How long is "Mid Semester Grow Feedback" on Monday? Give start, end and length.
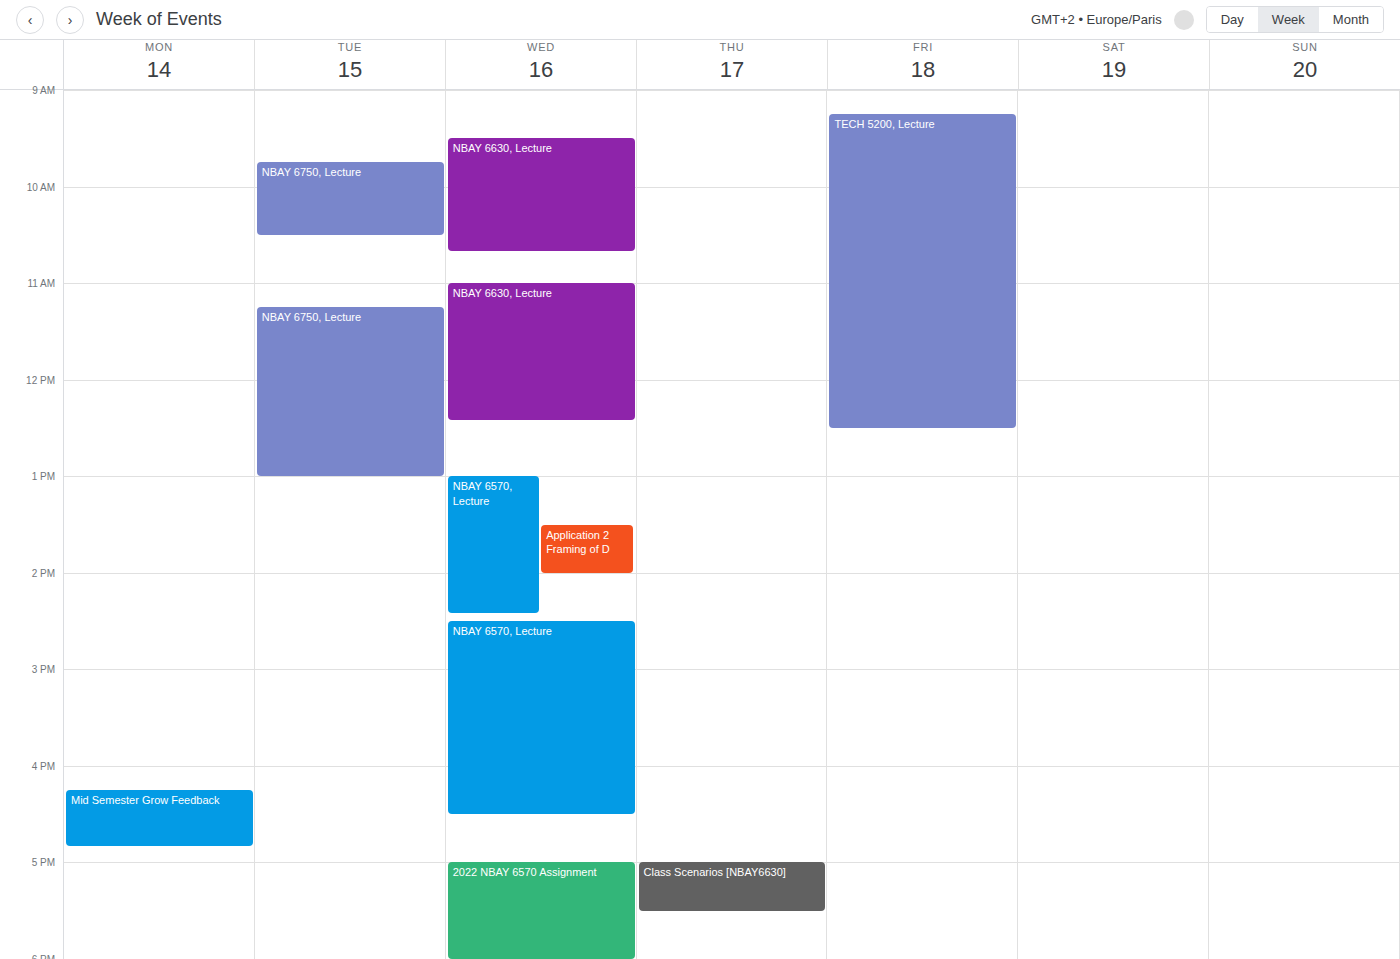
4:15 PM to 4:50 PM, 35 minutes